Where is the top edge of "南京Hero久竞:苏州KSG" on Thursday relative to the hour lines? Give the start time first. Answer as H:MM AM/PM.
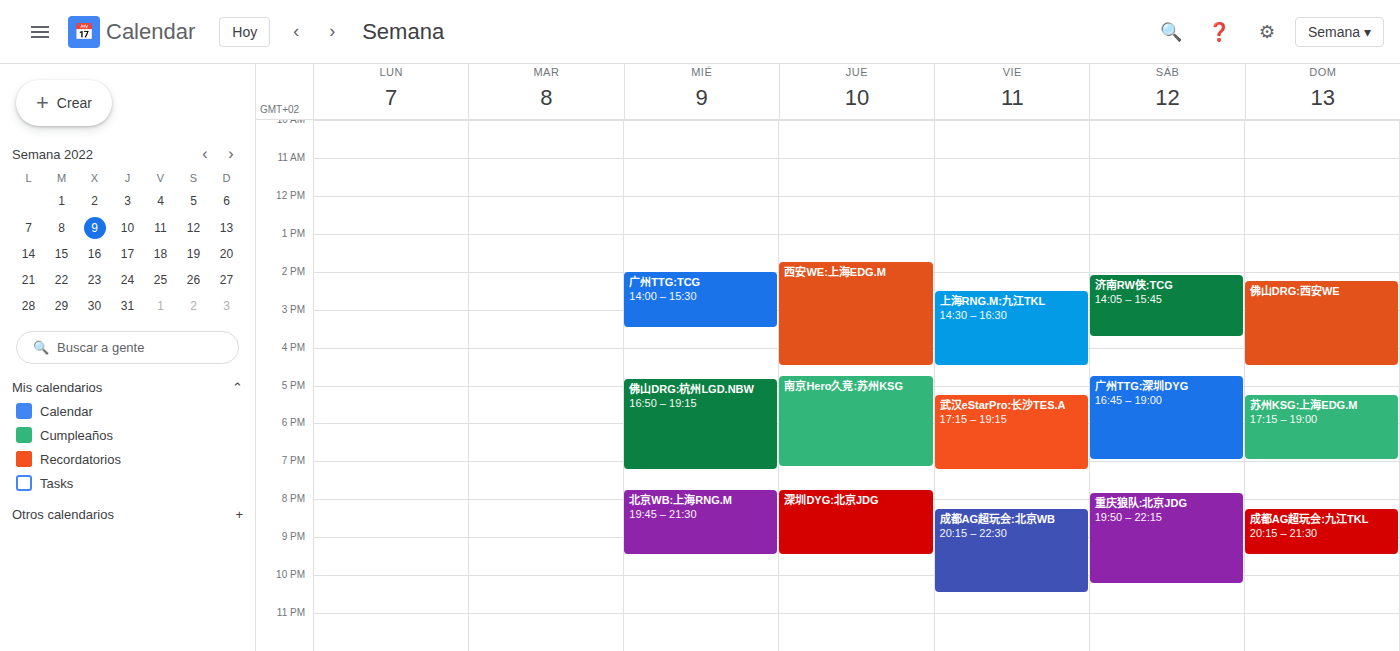
4:45 PM -- neither: three quarters of the way from the 4 PM line to the 5 PM line.